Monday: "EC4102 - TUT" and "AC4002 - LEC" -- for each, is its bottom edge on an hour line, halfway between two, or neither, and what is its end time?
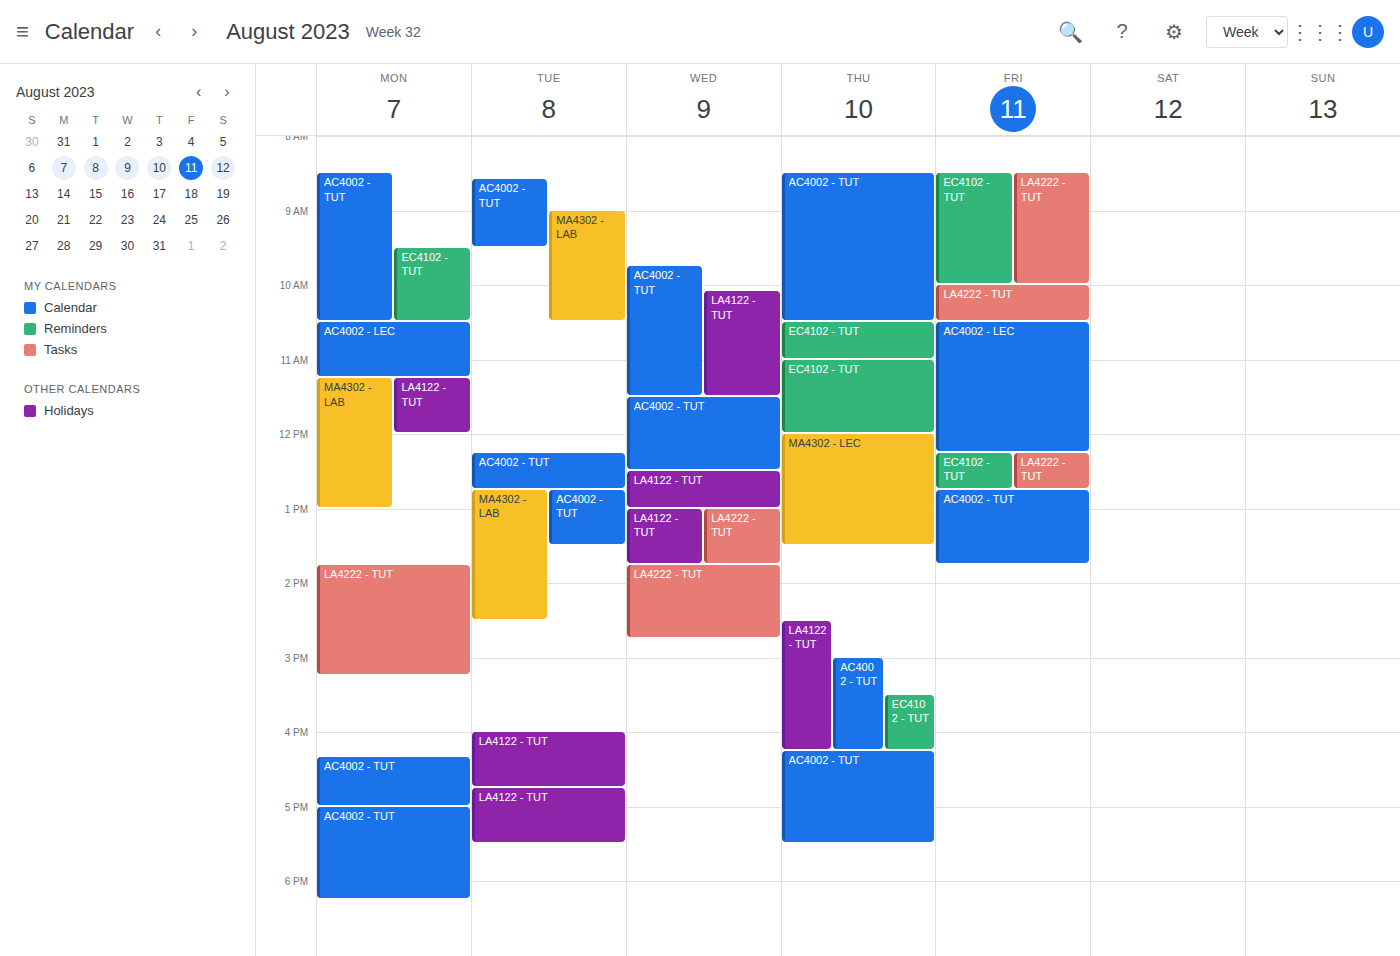
"EC4102 - TUT": 10:30 AM, halfway between the 10 AM and 11 AM lines. "AC4002 - LEC": 11:15 AM, neither: a quarter of the way from the 11 AM line to the 12 PM line.